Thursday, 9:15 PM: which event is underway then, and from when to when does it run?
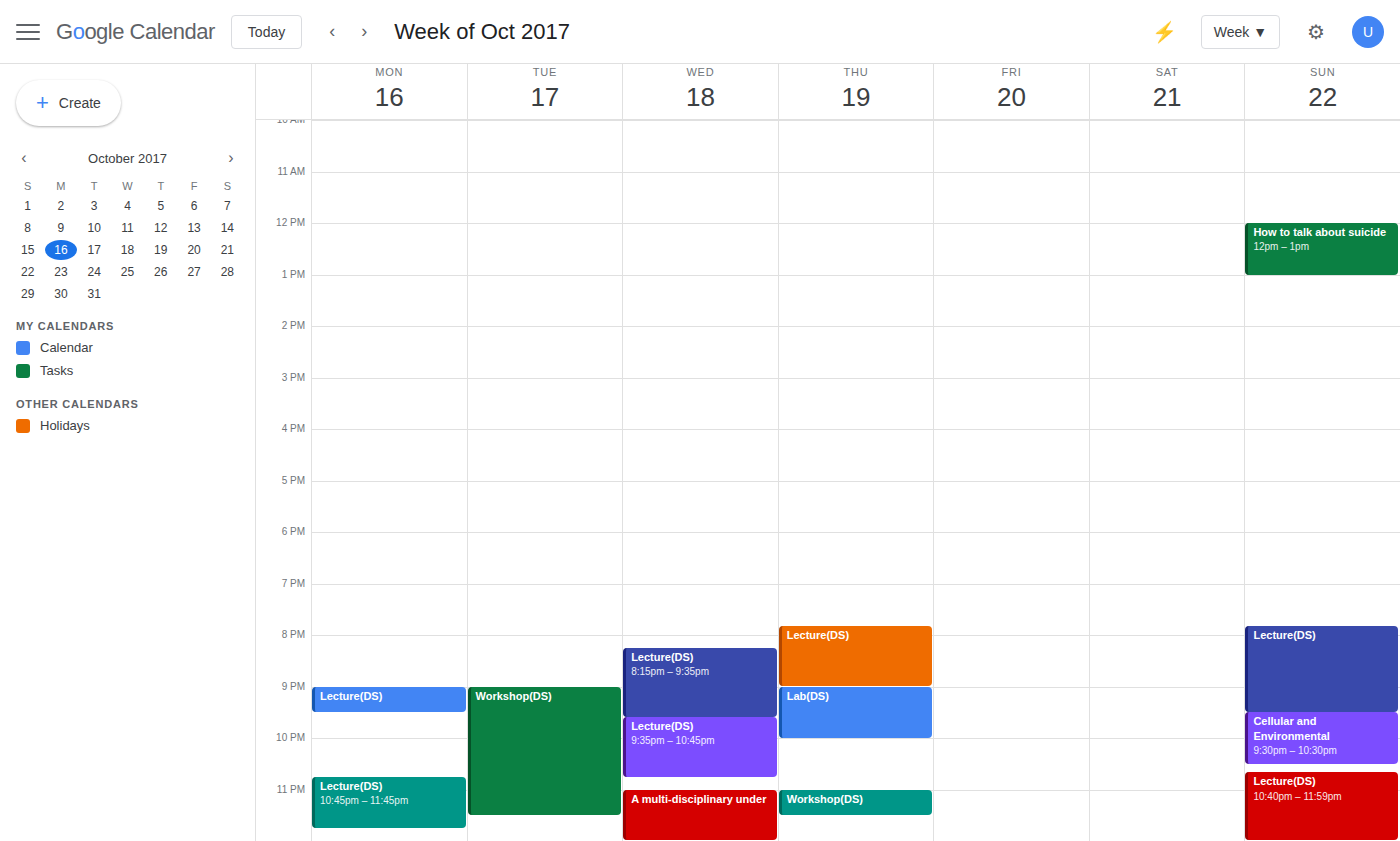
"Lab(DS)", 9:00 PM to 10:00 PM